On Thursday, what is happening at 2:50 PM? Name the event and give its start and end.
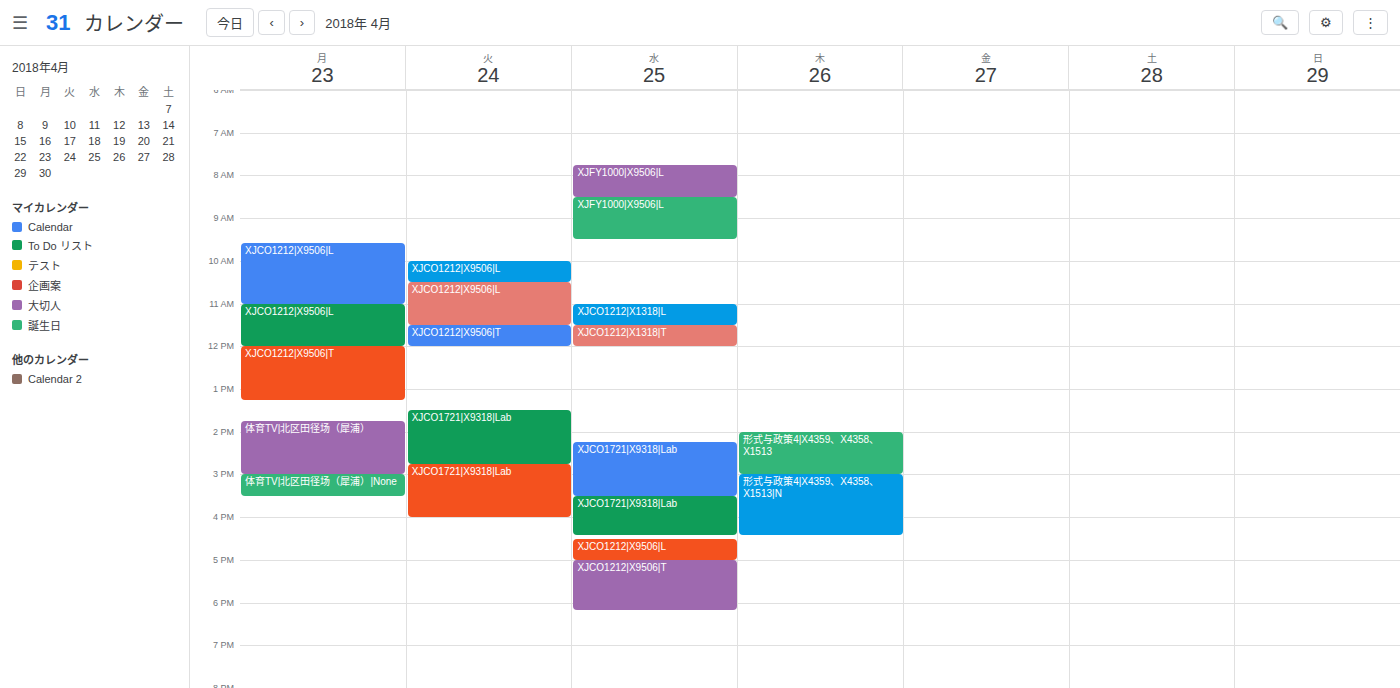
"形式与政策4|X4359、X4358、X1513", 2:00 PM to 3:00 PM